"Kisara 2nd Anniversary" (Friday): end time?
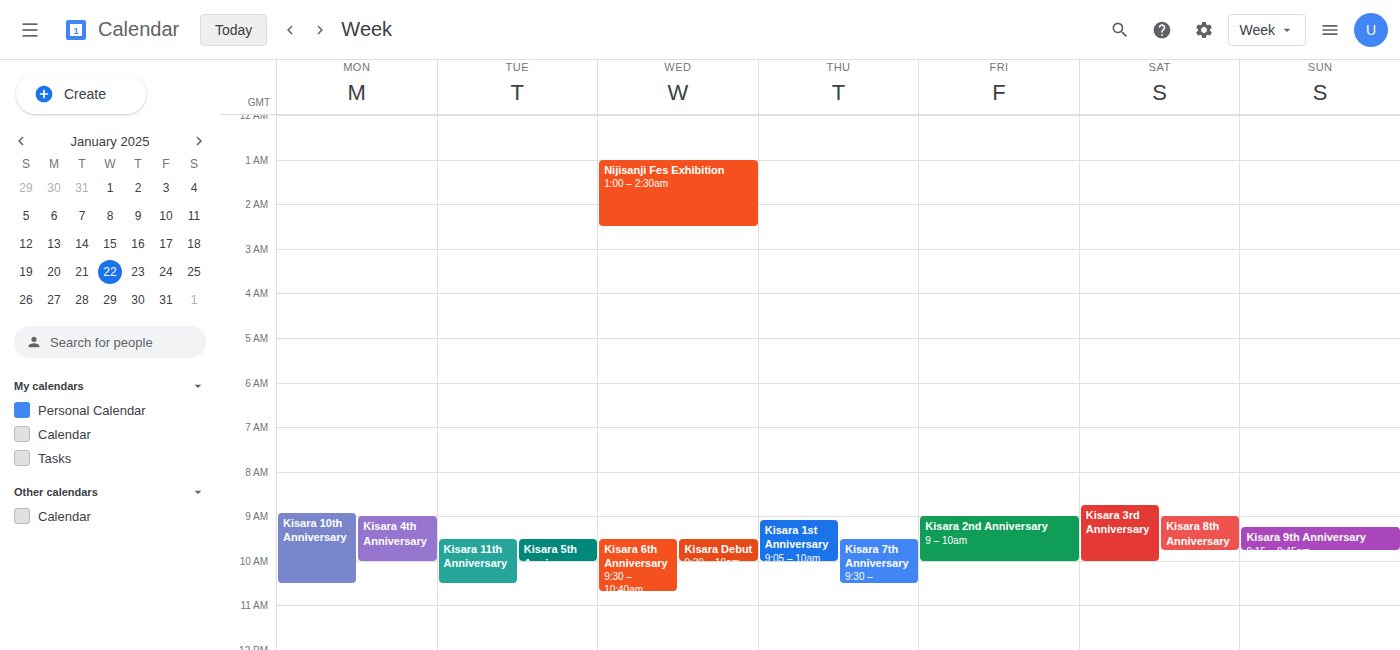
10:00